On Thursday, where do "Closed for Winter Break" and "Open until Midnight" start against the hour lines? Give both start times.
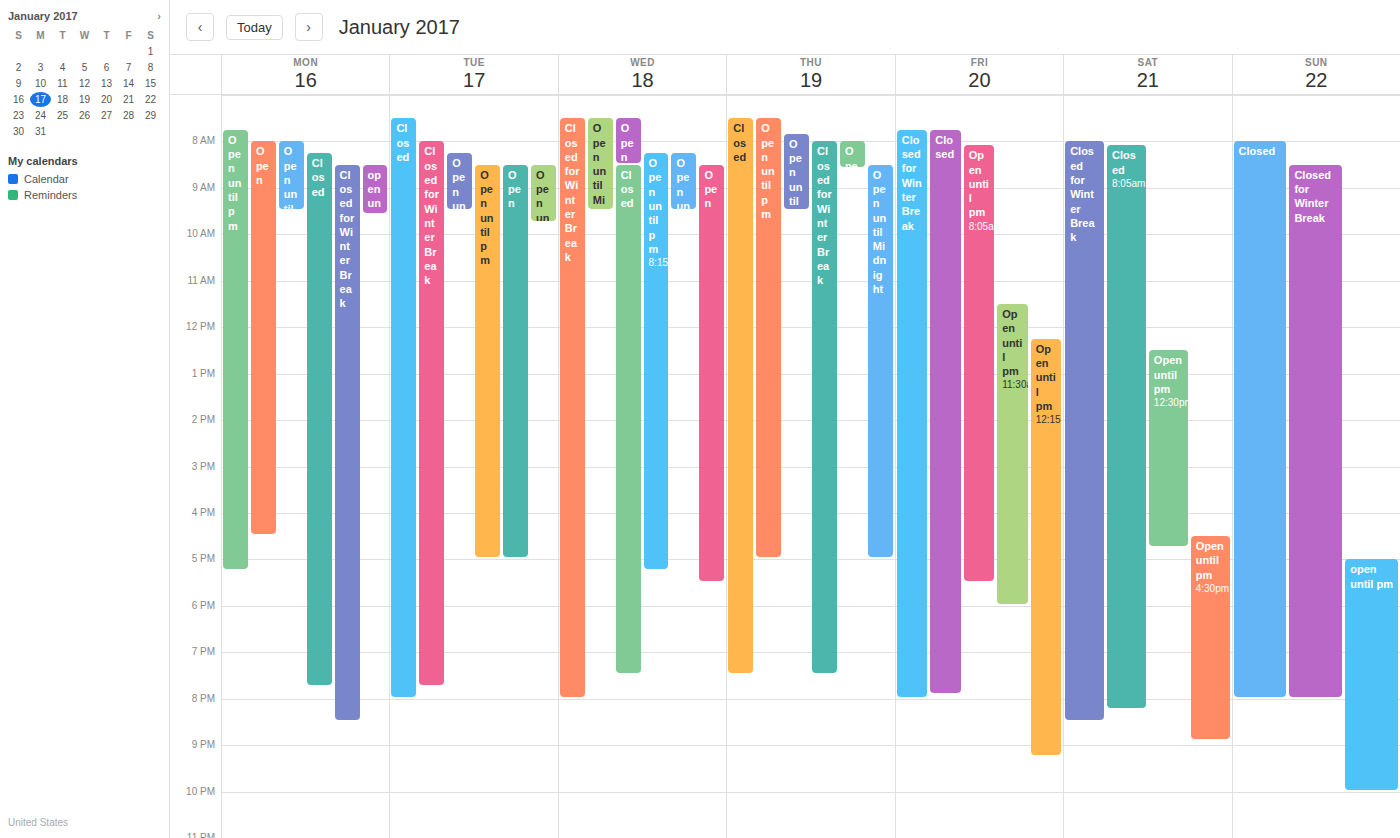
"Closed for Winter Break": 8:00 AM, exactly on the 8 AM line. "Open until Midnight": 8:30 AM, halfway between the 8 AM and 9 AM lines.